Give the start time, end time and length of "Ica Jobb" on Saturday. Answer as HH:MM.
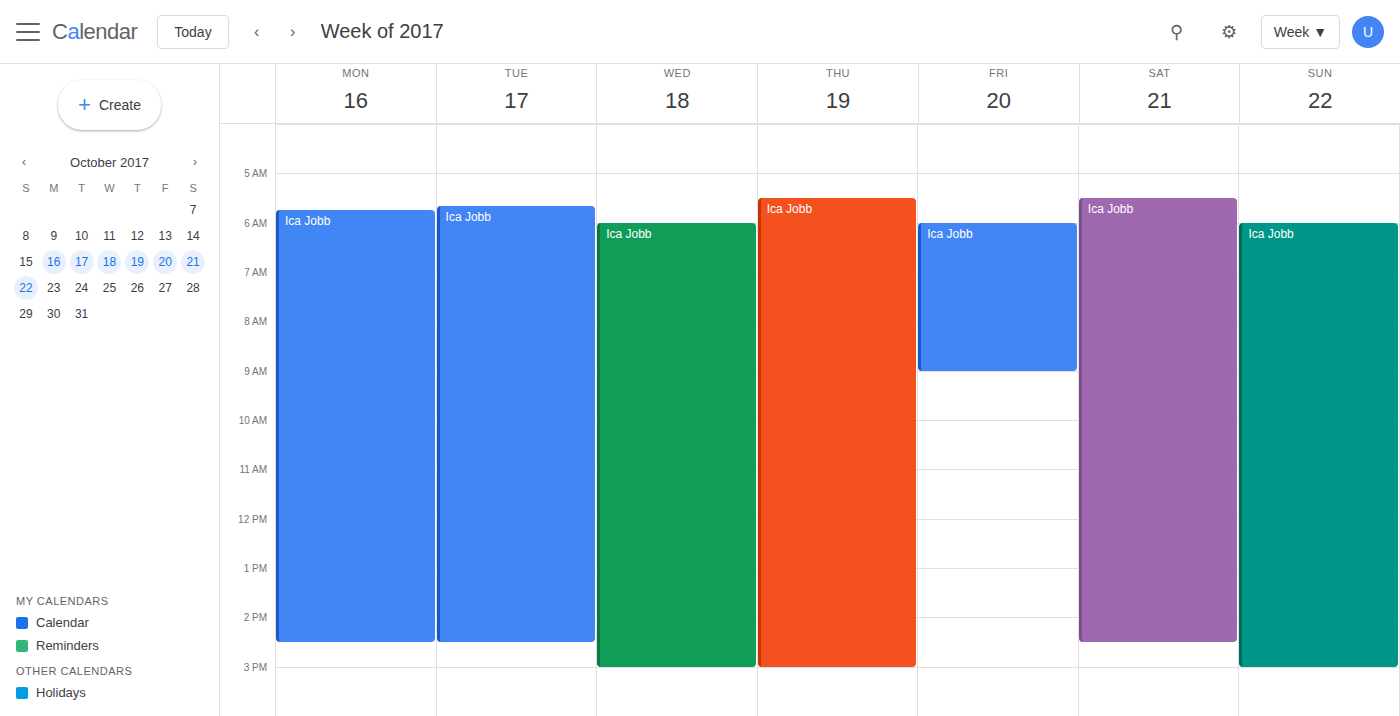
05:30 to 14:30, 9 hours